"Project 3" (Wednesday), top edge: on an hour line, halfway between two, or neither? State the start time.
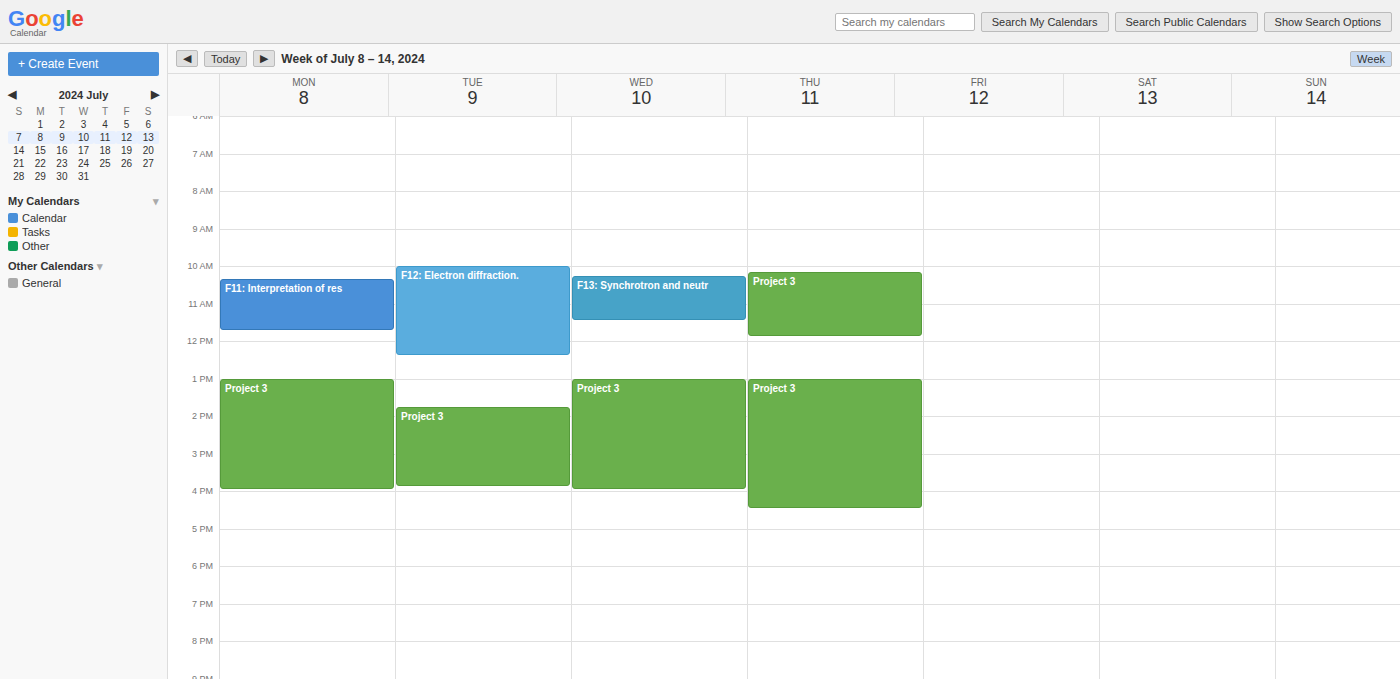
1:00 PM -- exactly on the 1 PM line.